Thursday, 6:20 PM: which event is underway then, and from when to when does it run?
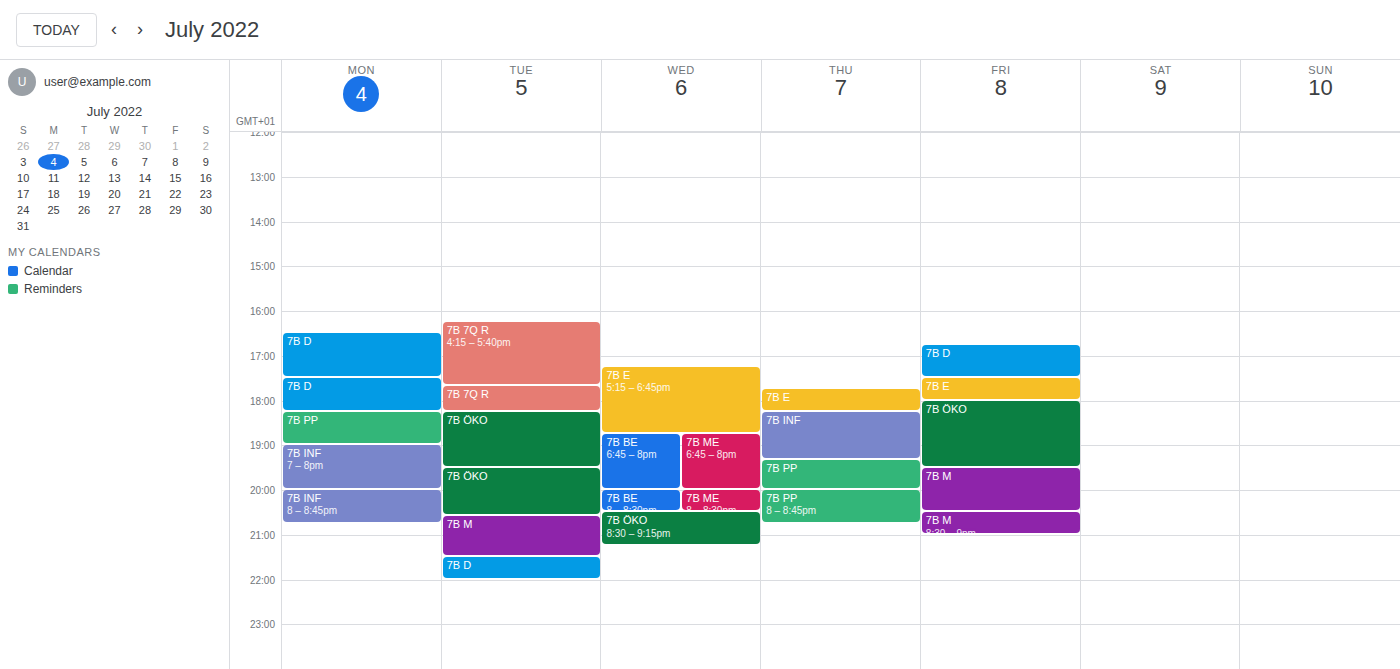
"7B INF", 6:15 PM to 7:20 PM